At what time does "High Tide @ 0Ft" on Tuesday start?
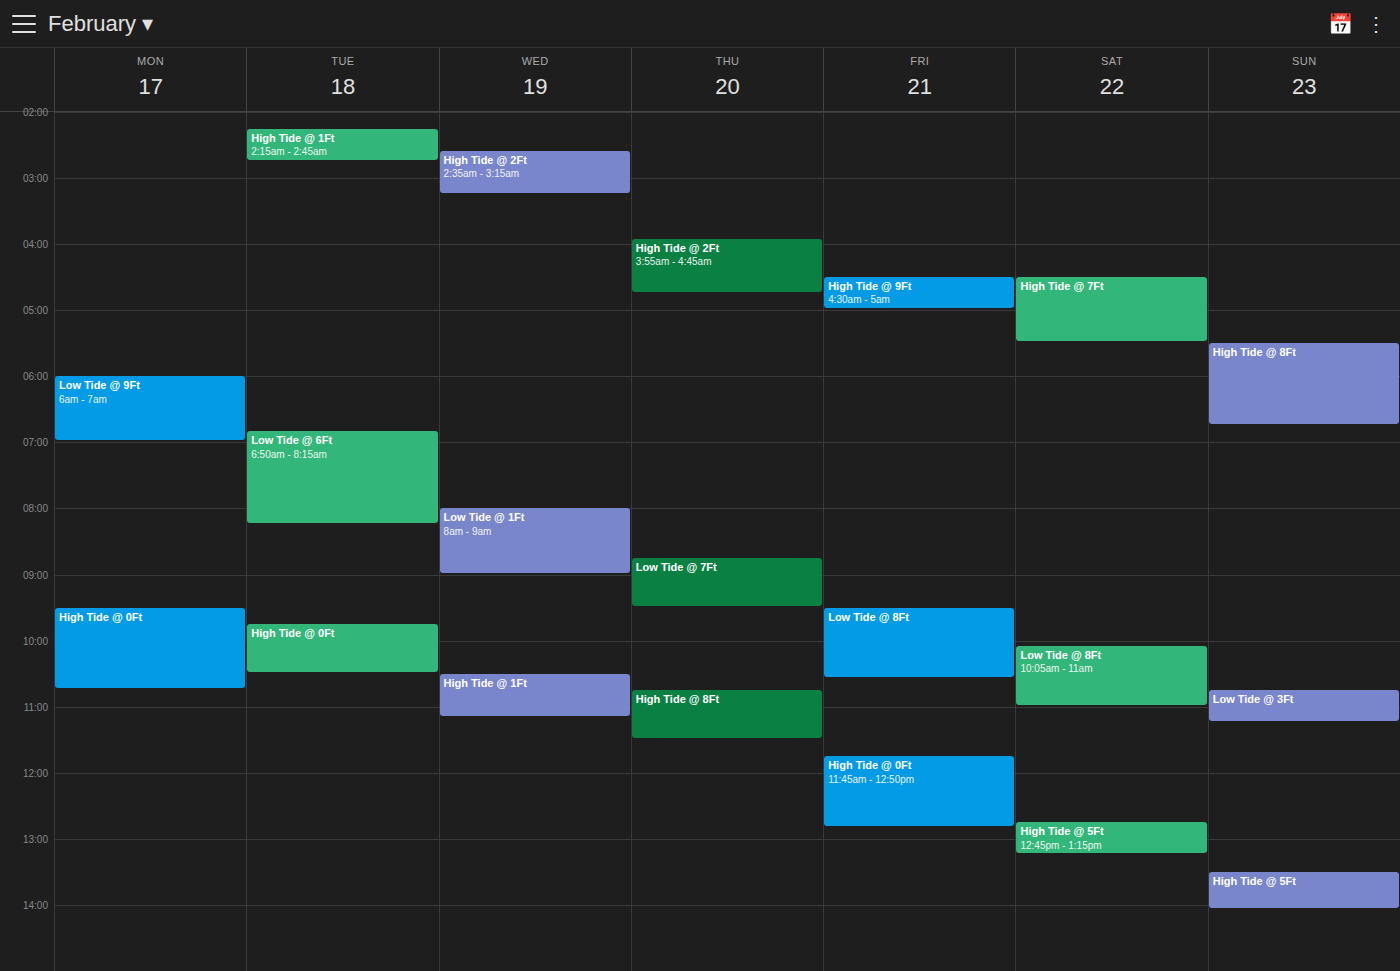
9:45 AM